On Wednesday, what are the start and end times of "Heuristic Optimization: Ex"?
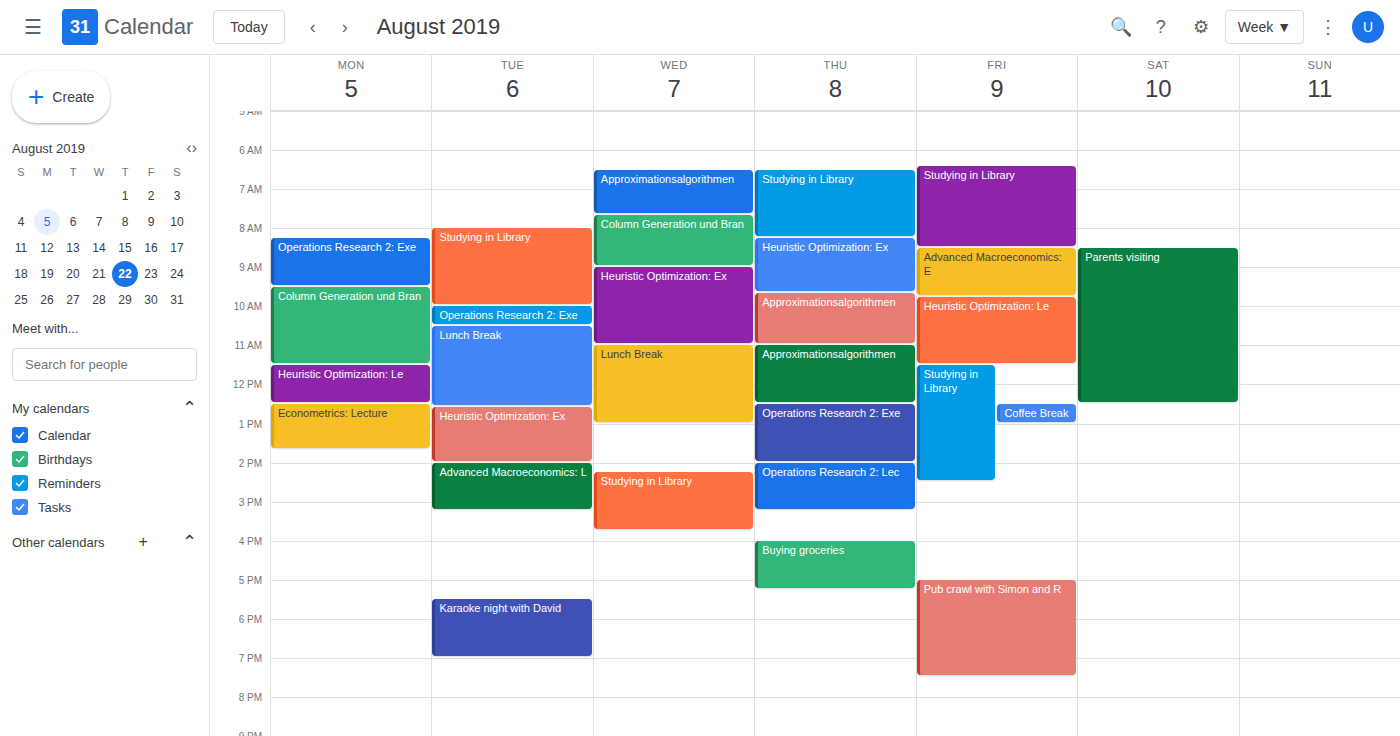
9:00 AM to 11:00 AM